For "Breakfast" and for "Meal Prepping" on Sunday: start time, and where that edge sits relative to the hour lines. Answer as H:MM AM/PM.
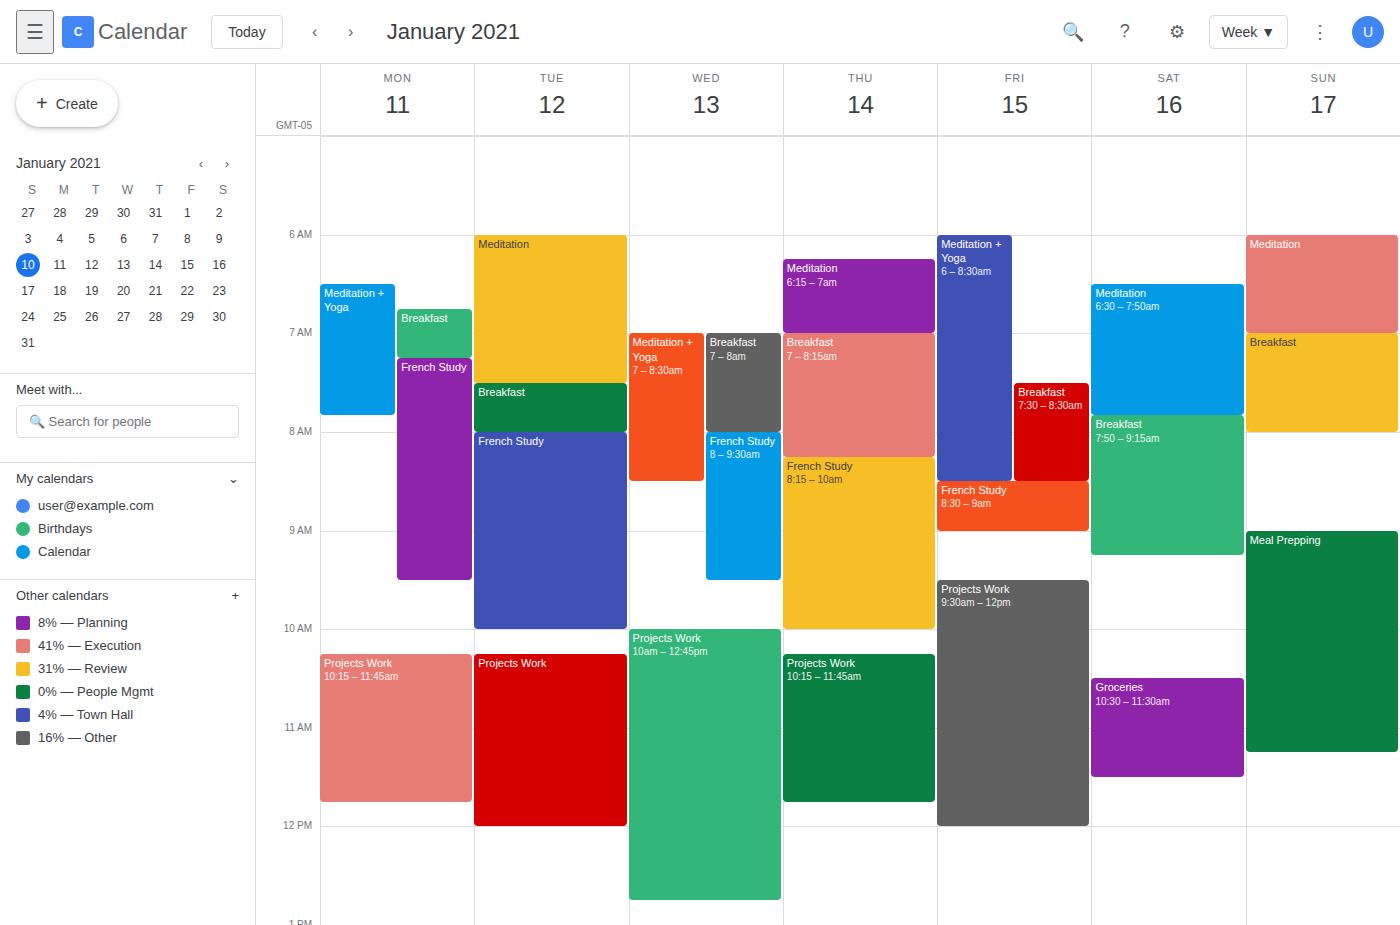
"Breakfast": 7:00 AM, exactly on the 7 AM line. "Meal Prepping": 9:00 AM, exactly on the 9 AM line.